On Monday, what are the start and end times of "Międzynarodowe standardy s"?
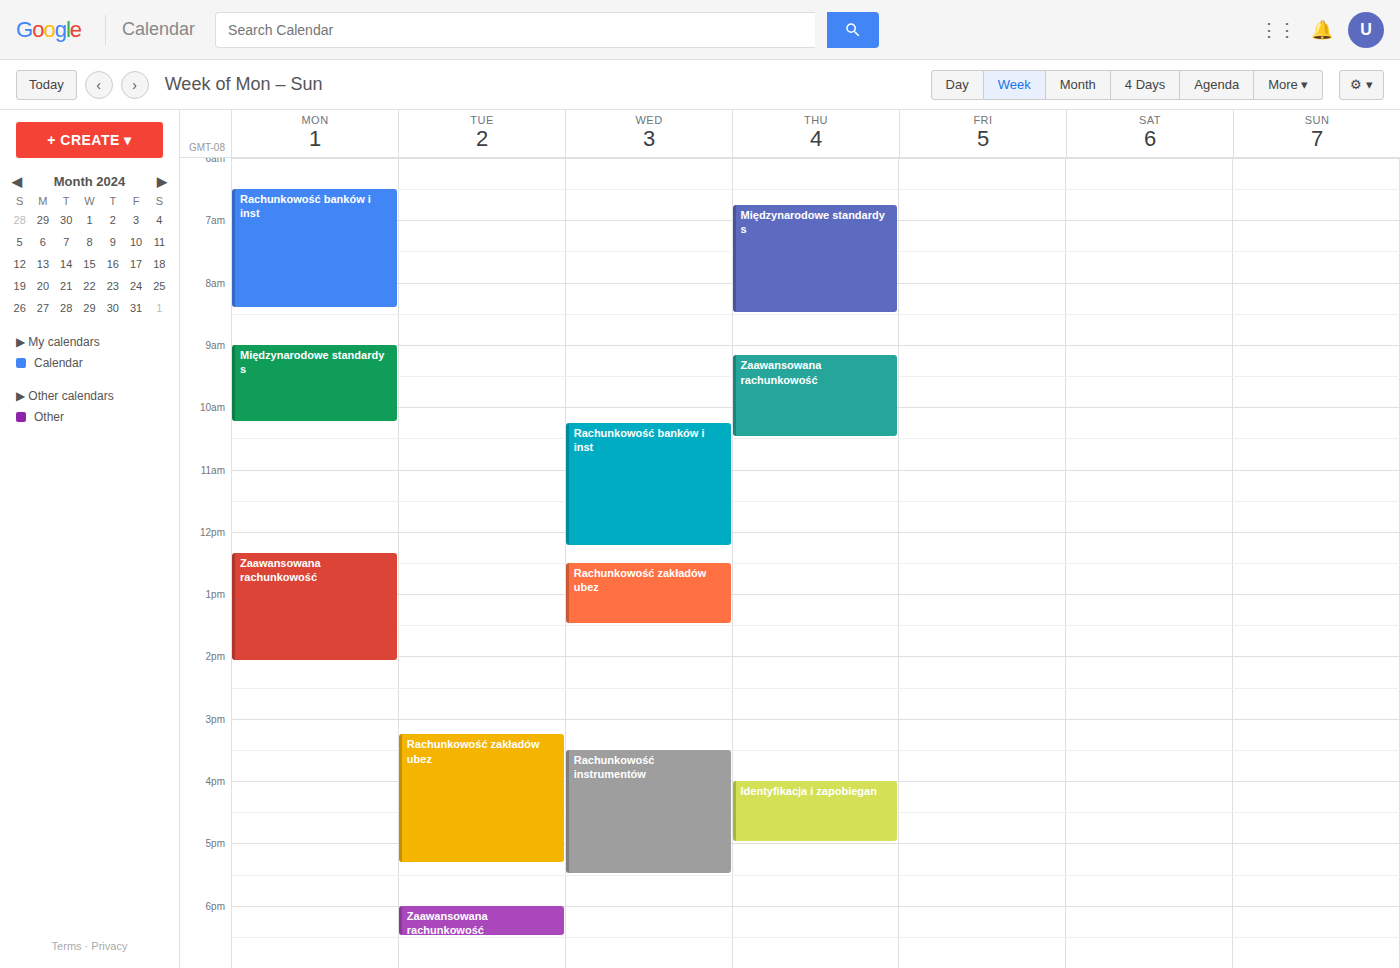
9:00 AM to 10:15 AM